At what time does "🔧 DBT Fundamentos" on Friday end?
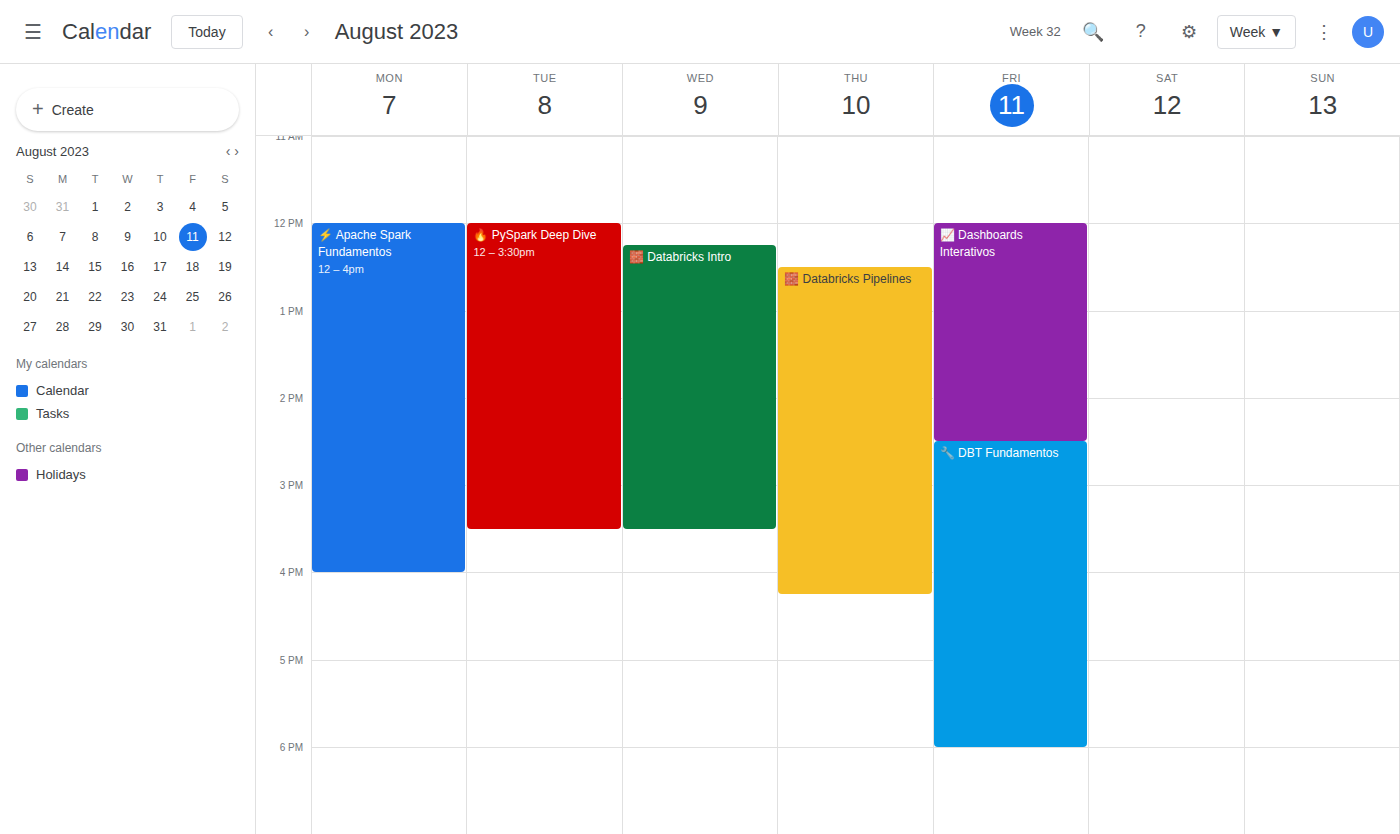
6:00 PM